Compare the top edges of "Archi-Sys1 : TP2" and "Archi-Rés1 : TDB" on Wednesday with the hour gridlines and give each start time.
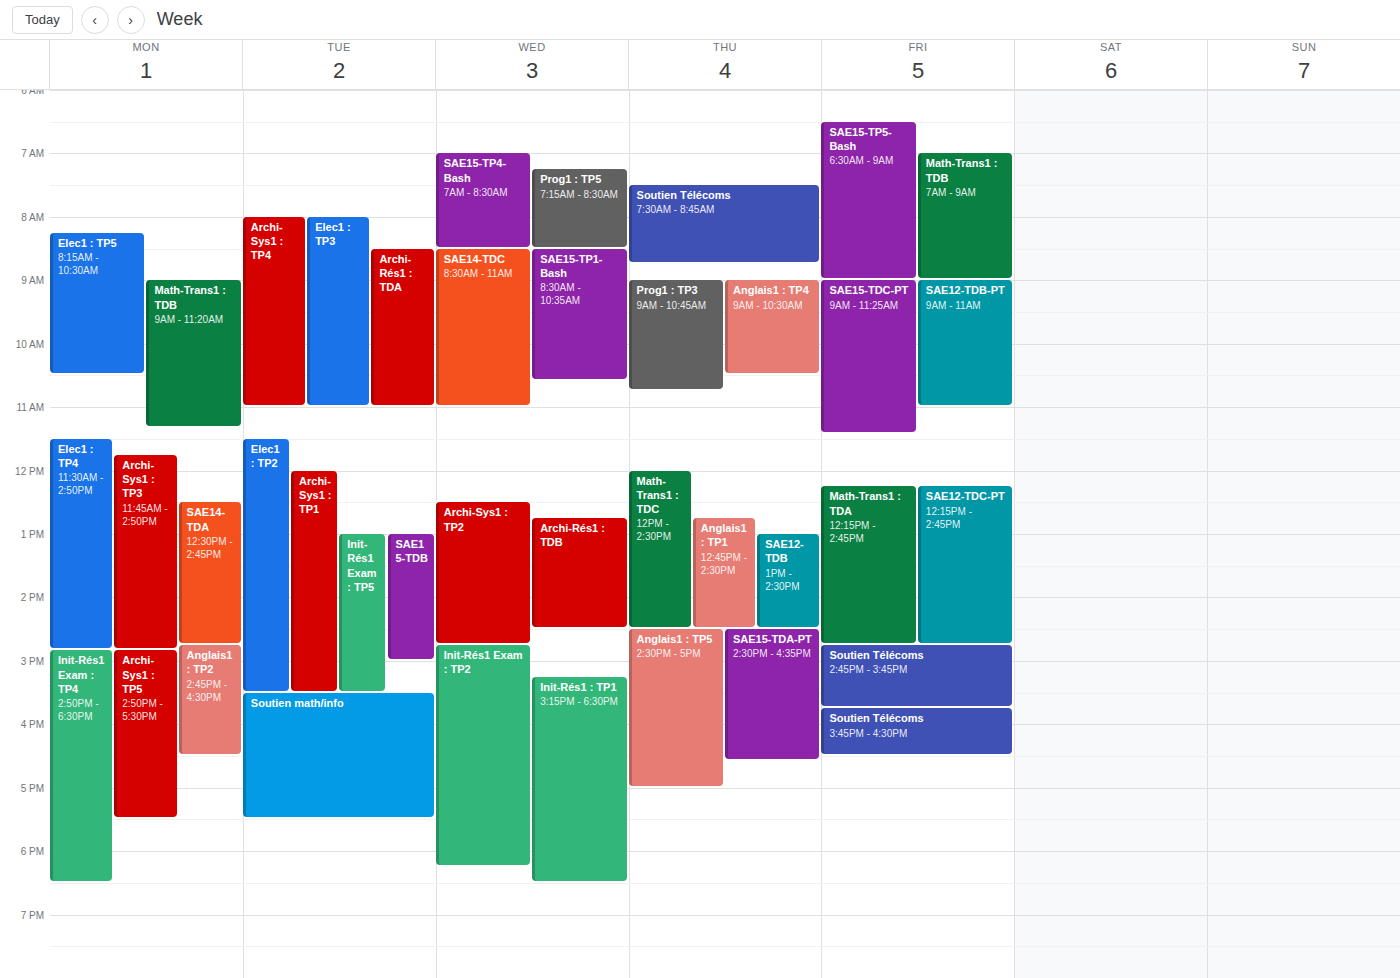
"Archi-Sys1 : TP2": 12:30 PM, halfway between the 12 PM and 1 PM lines. "Archi-Rés1 : TDB": 12:45 PM, neither: three quarters of the way from the 12 PM line to the 1 PM line.